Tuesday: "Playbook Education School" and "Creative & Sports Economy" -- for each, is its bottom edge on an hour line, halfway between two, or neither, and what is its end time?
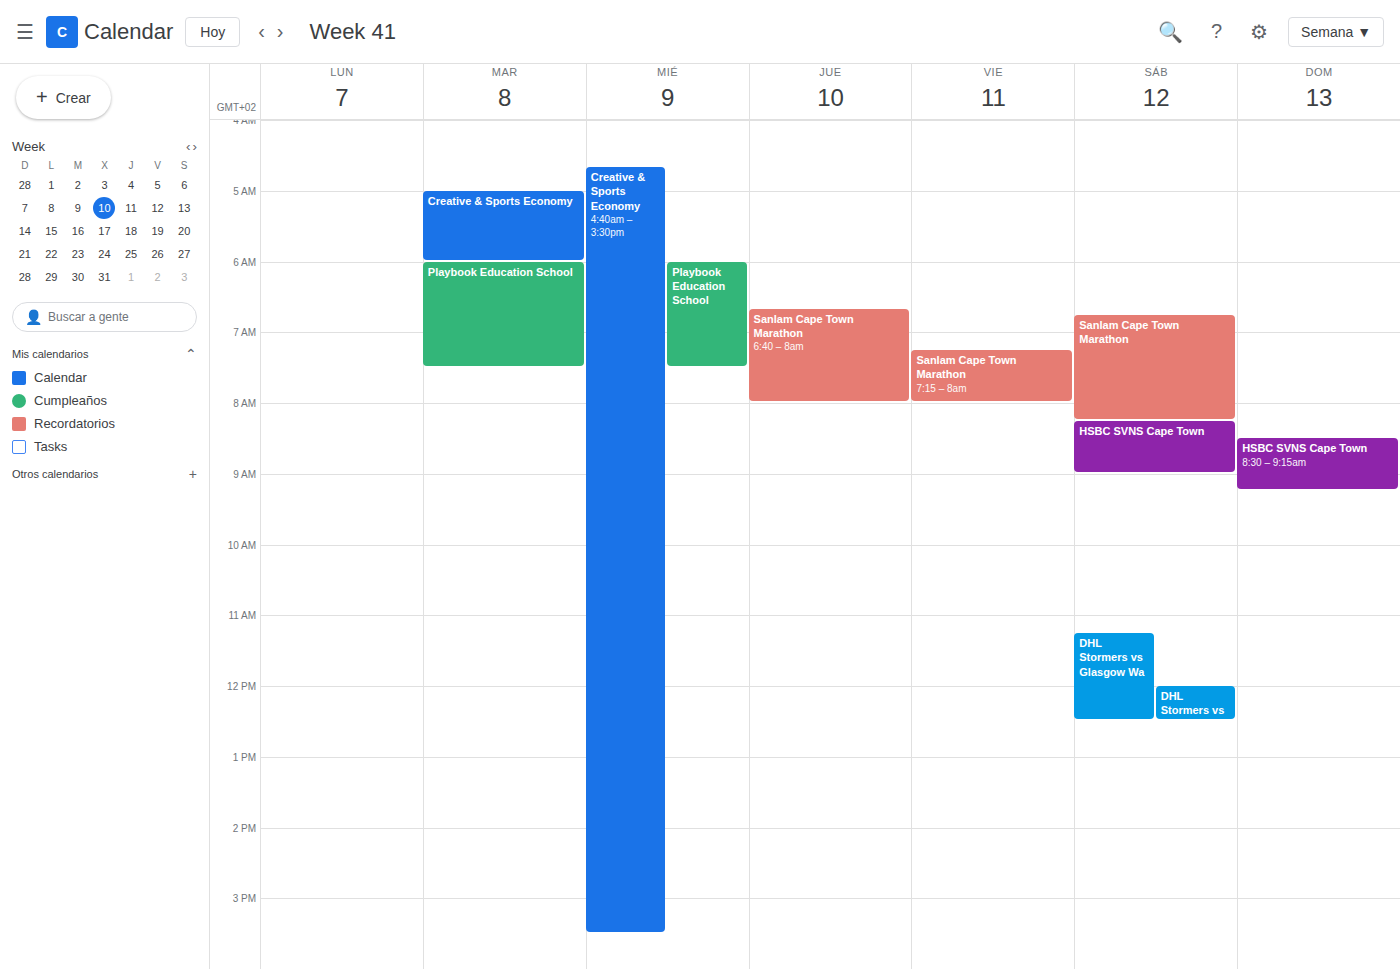
"Playbook Education School": 7:30 AM, halfway between the 7 AM and 8 AM lines. "Creative & Sports Economy": 6:00 AM, exactly on the 6 AM line.